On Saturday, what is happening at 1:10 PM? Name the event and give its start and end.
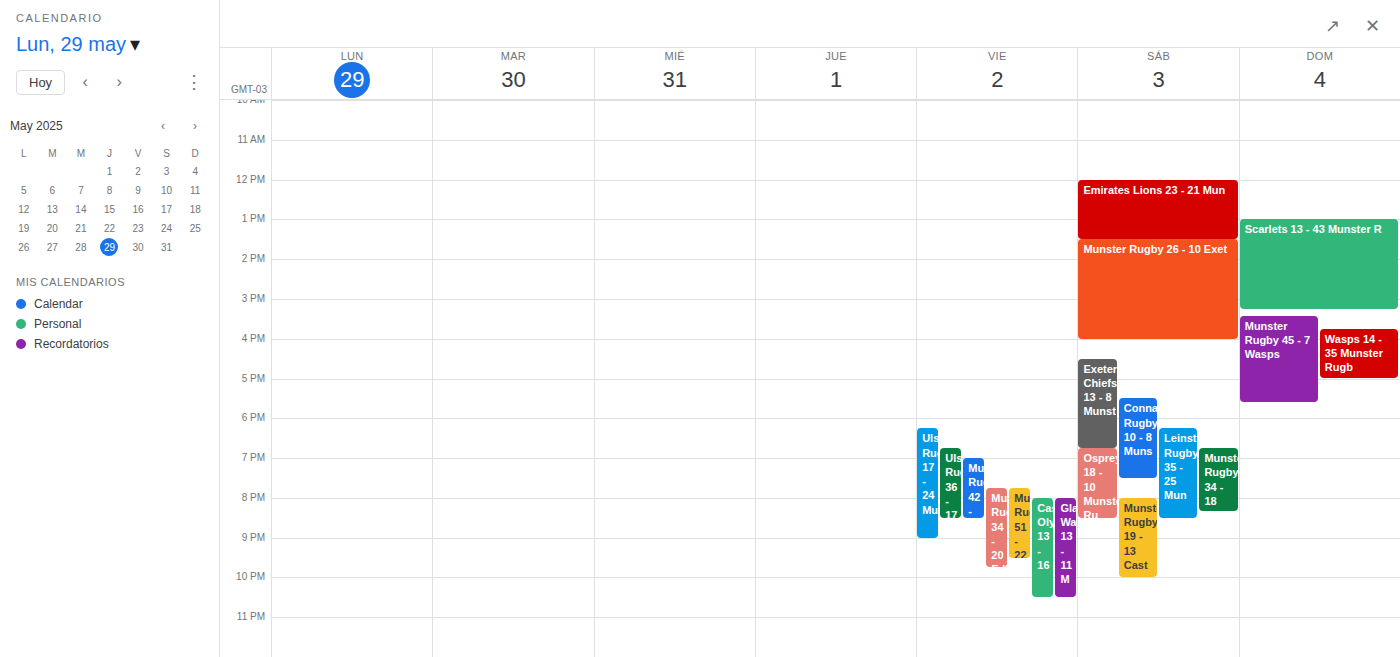
"Emirates Lions 23 - 21 Mun", 12:00 PM to 1:30 PM